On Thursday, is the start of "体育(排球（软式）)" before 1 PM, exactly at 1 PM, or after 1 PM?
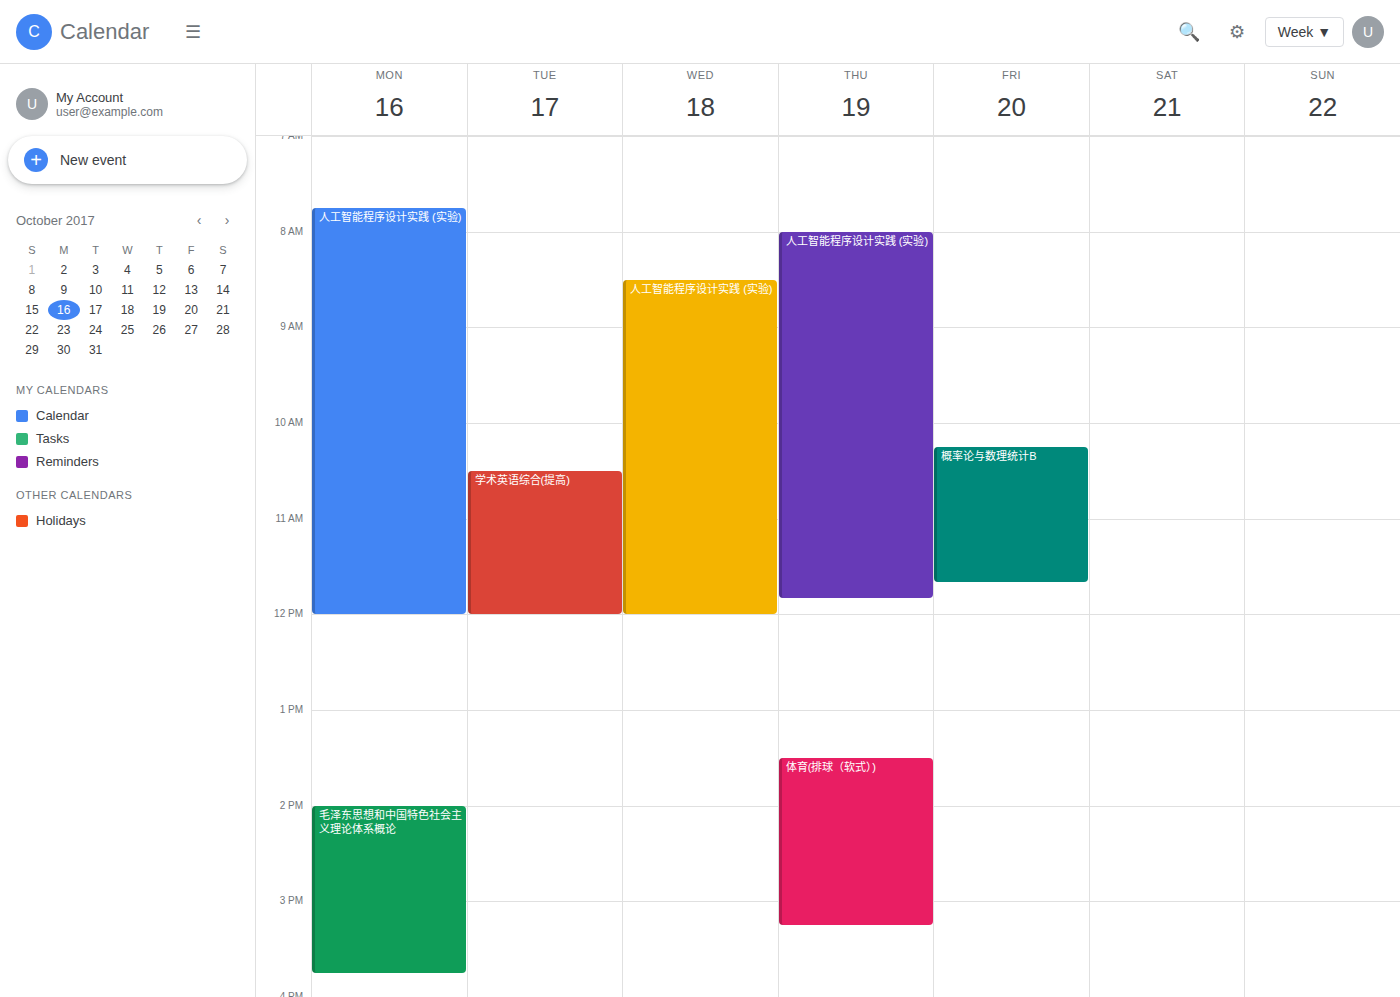
1:30 PM -- after 1 PM, 30 minutes below the 1 PM line.